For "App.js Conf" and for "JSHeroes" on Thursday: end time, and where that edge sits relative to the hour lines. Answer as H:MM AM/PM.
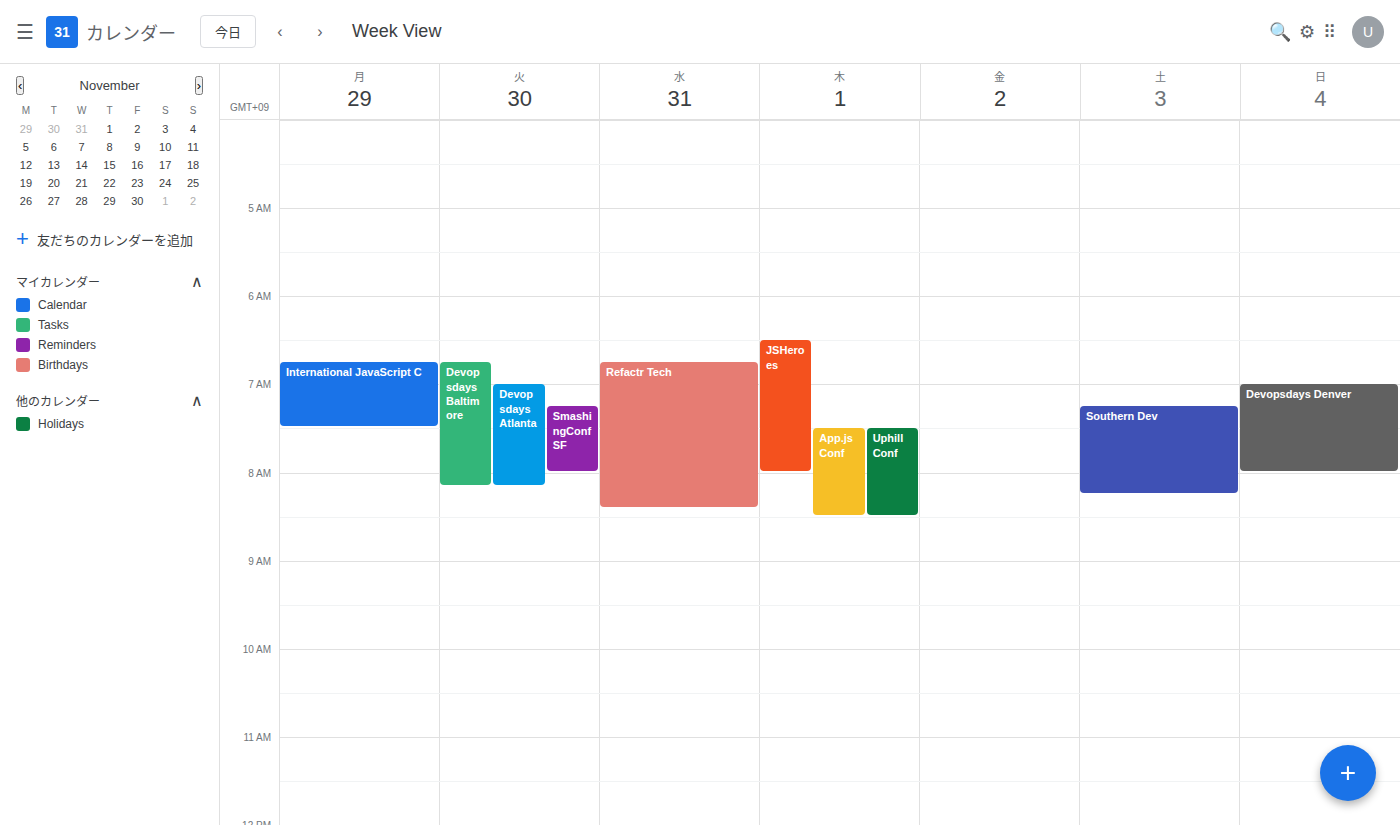
"App.js Conf": 8:30 AM, halfway between the 8 AM and 9 AM lines. "JSHeroes": 8:00 AM, exactly on the 8 AM line.